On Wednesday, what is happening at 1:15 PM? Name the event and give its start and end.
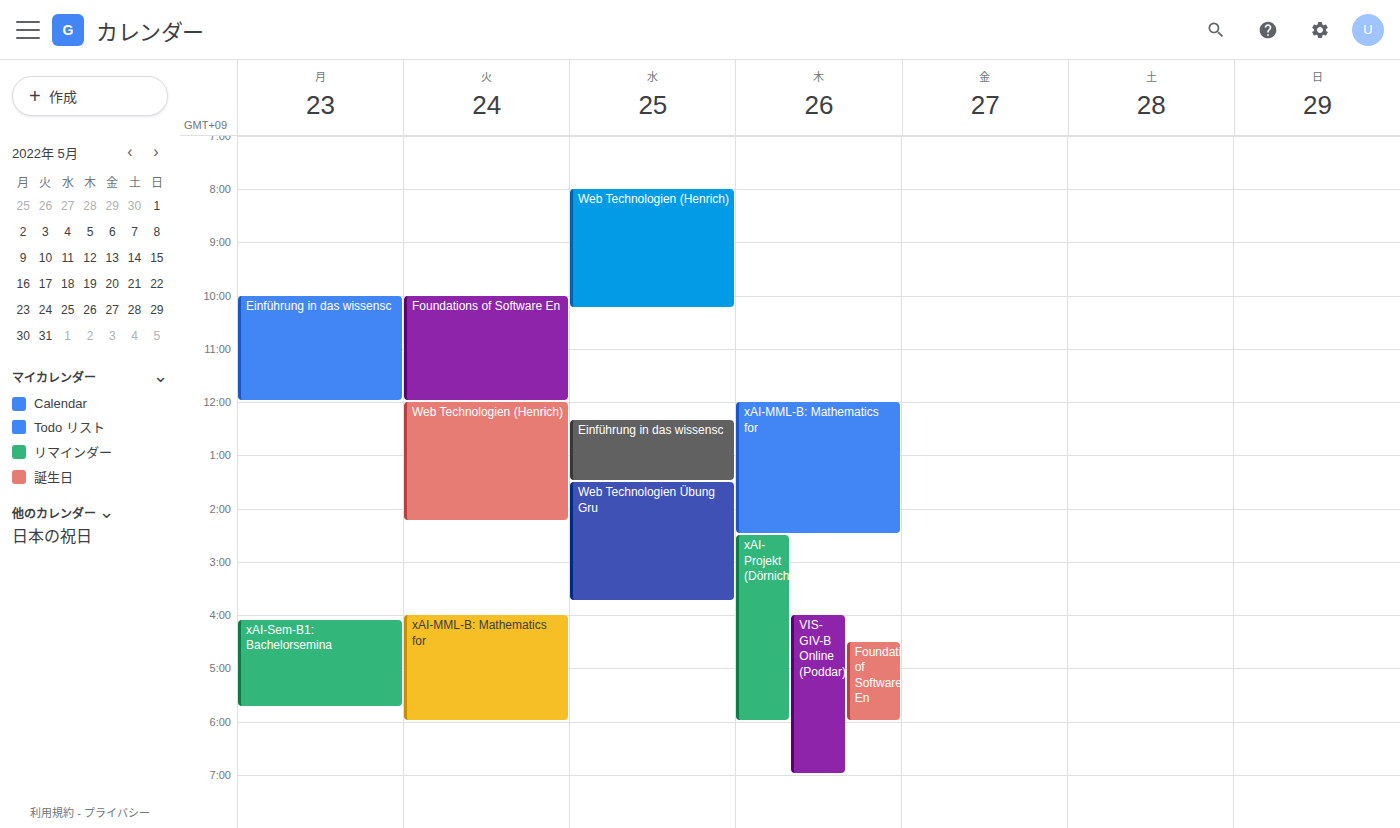
"Einführung in das wissensc", 12:20 PM to 1:30 PM